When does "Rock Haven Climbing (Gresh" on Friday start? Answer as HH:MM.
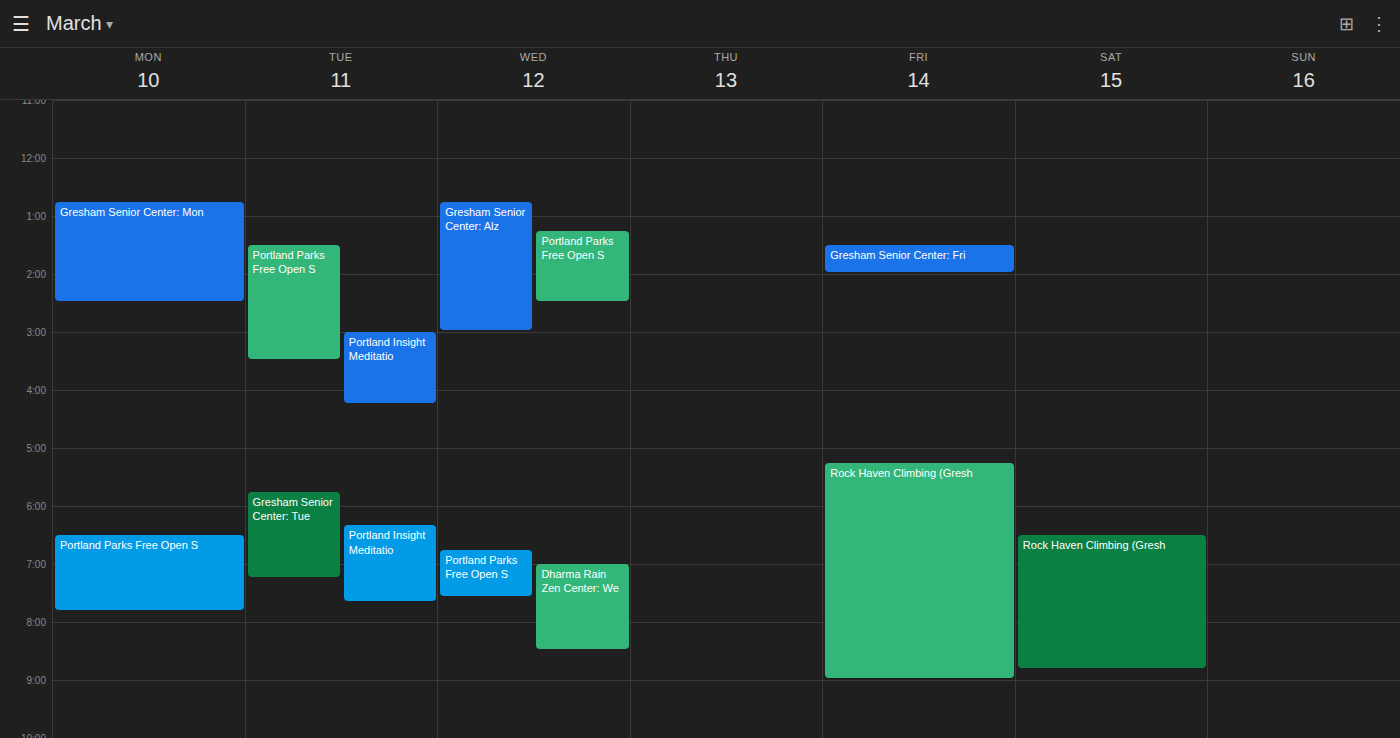
17:15